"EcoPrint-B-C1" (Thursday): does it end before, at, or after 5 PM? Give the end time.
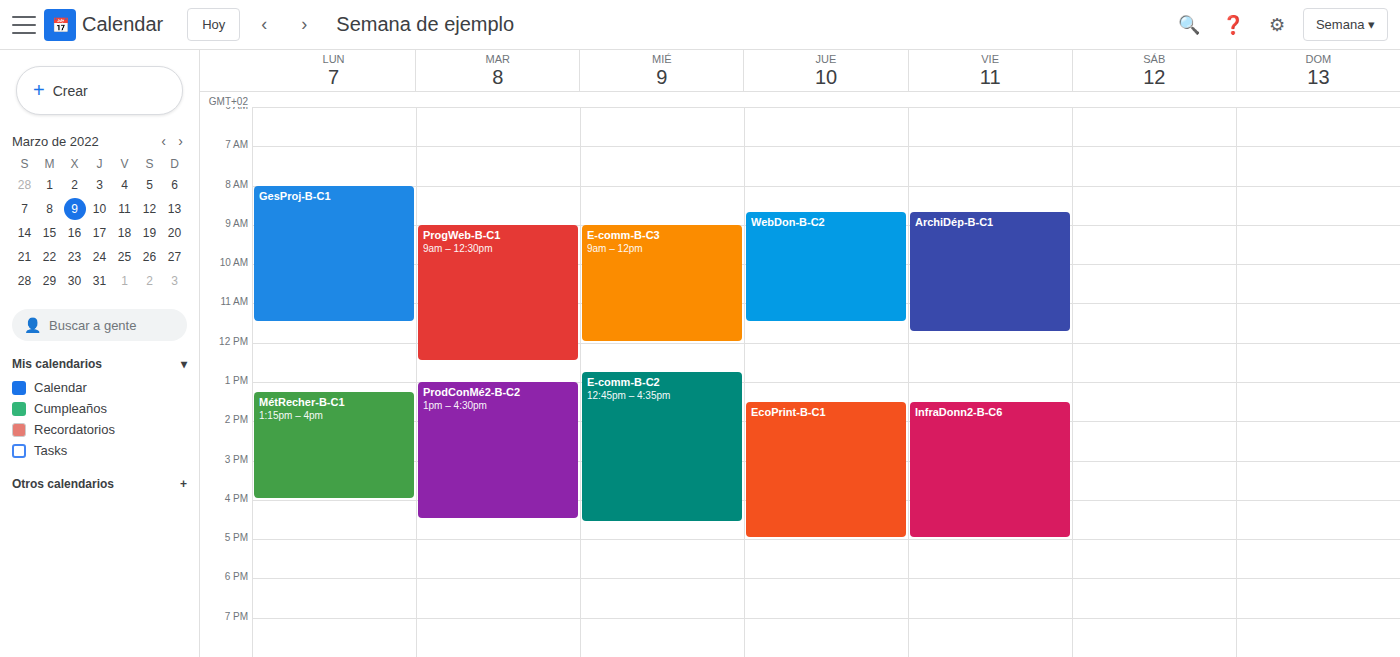
5:00 PM -- exactly at 5 PM, on the 5 PM line.